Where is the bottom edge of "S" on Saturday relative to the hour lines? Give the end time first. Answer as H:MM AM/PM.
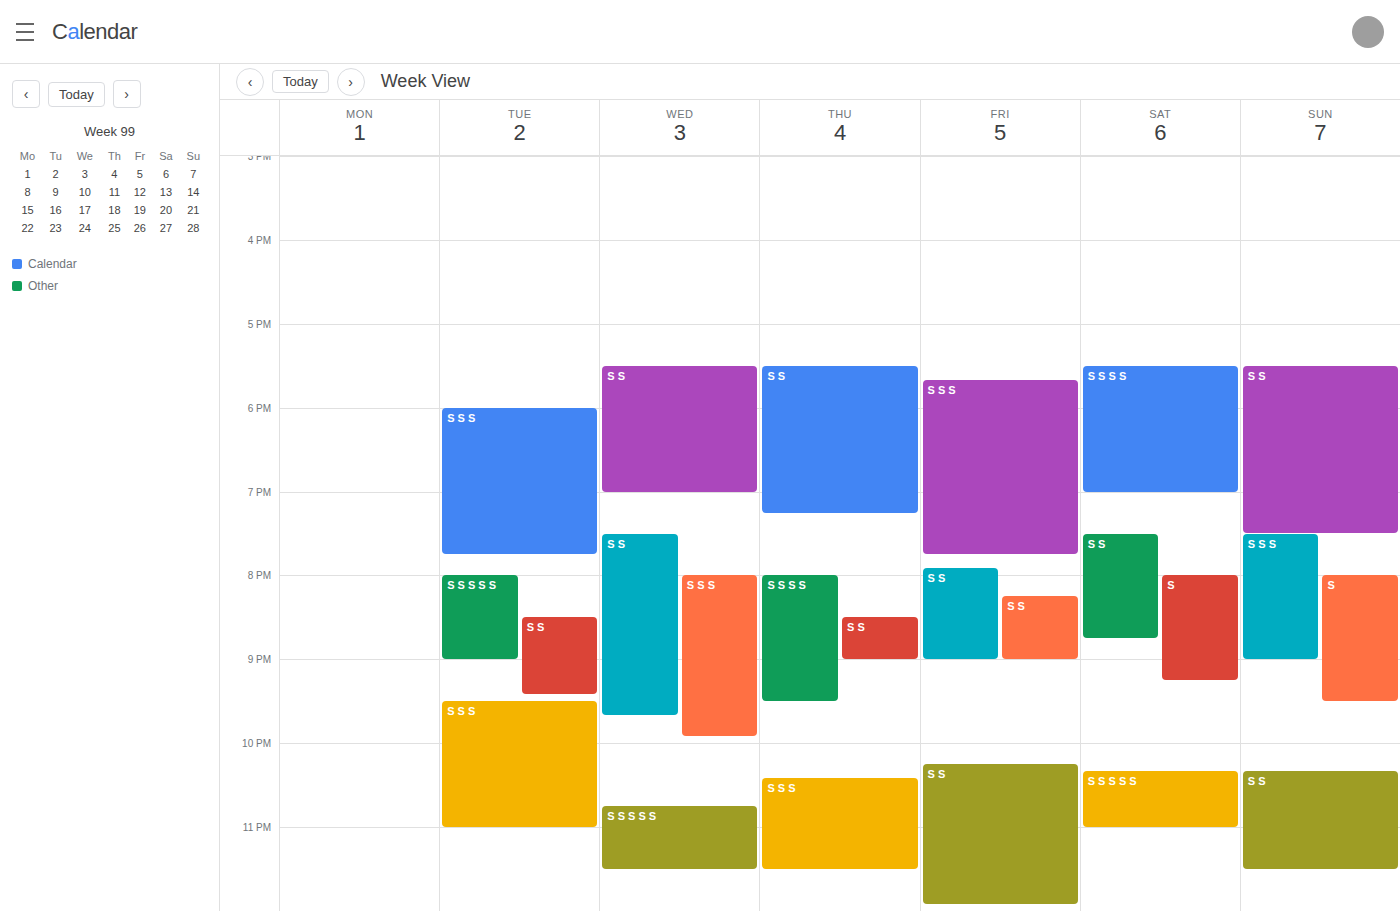
9:15 PM -- neither: a quarter of the way from the 9 PM line to the 10 PM line.